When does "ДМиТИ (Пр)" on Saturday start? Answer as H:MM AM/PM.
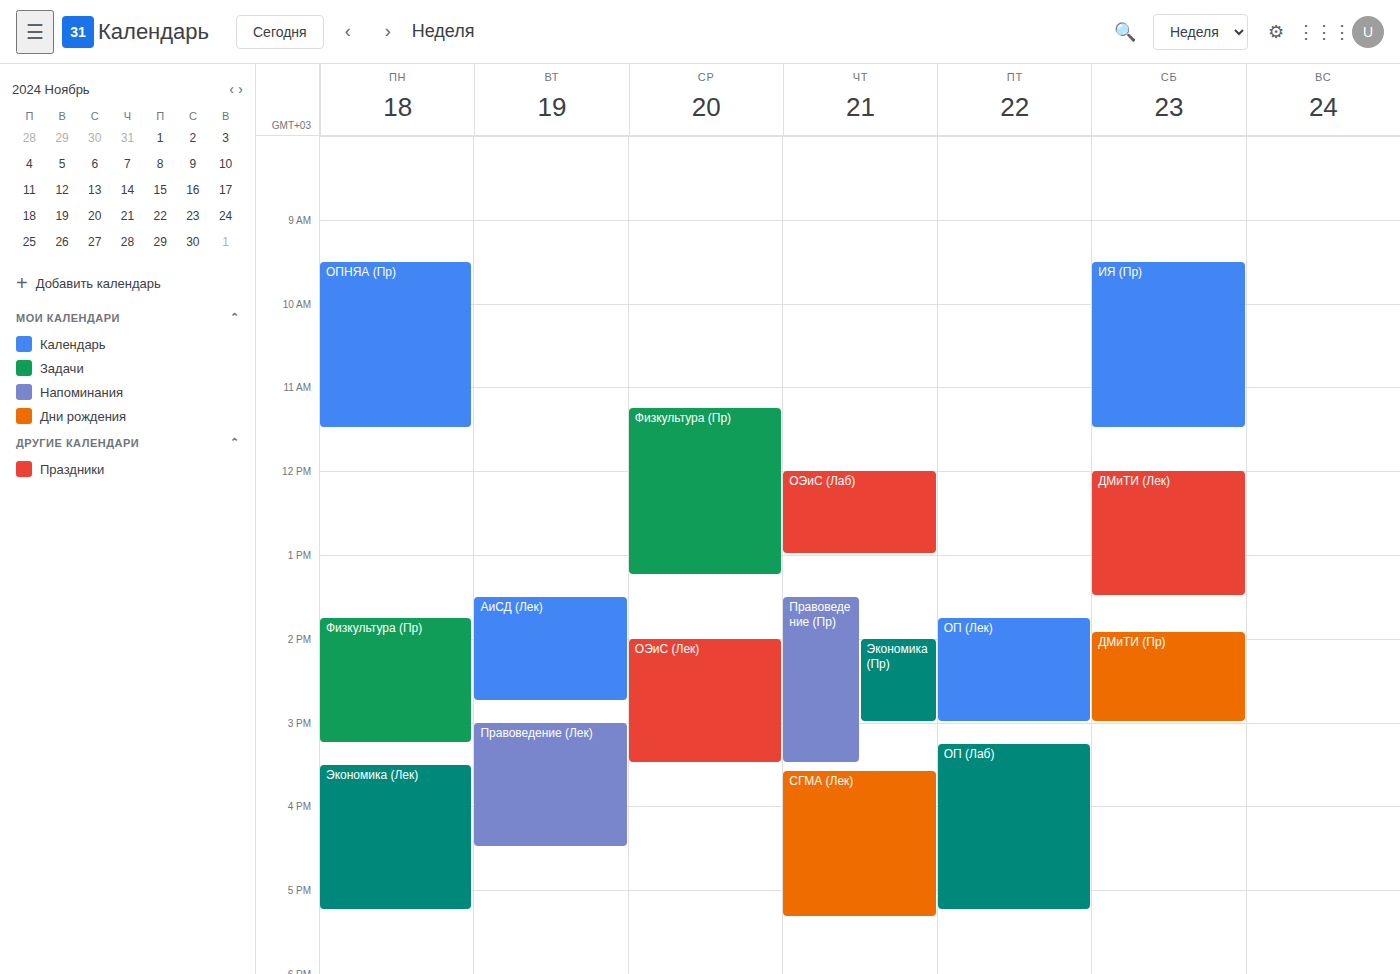
1:55 PM